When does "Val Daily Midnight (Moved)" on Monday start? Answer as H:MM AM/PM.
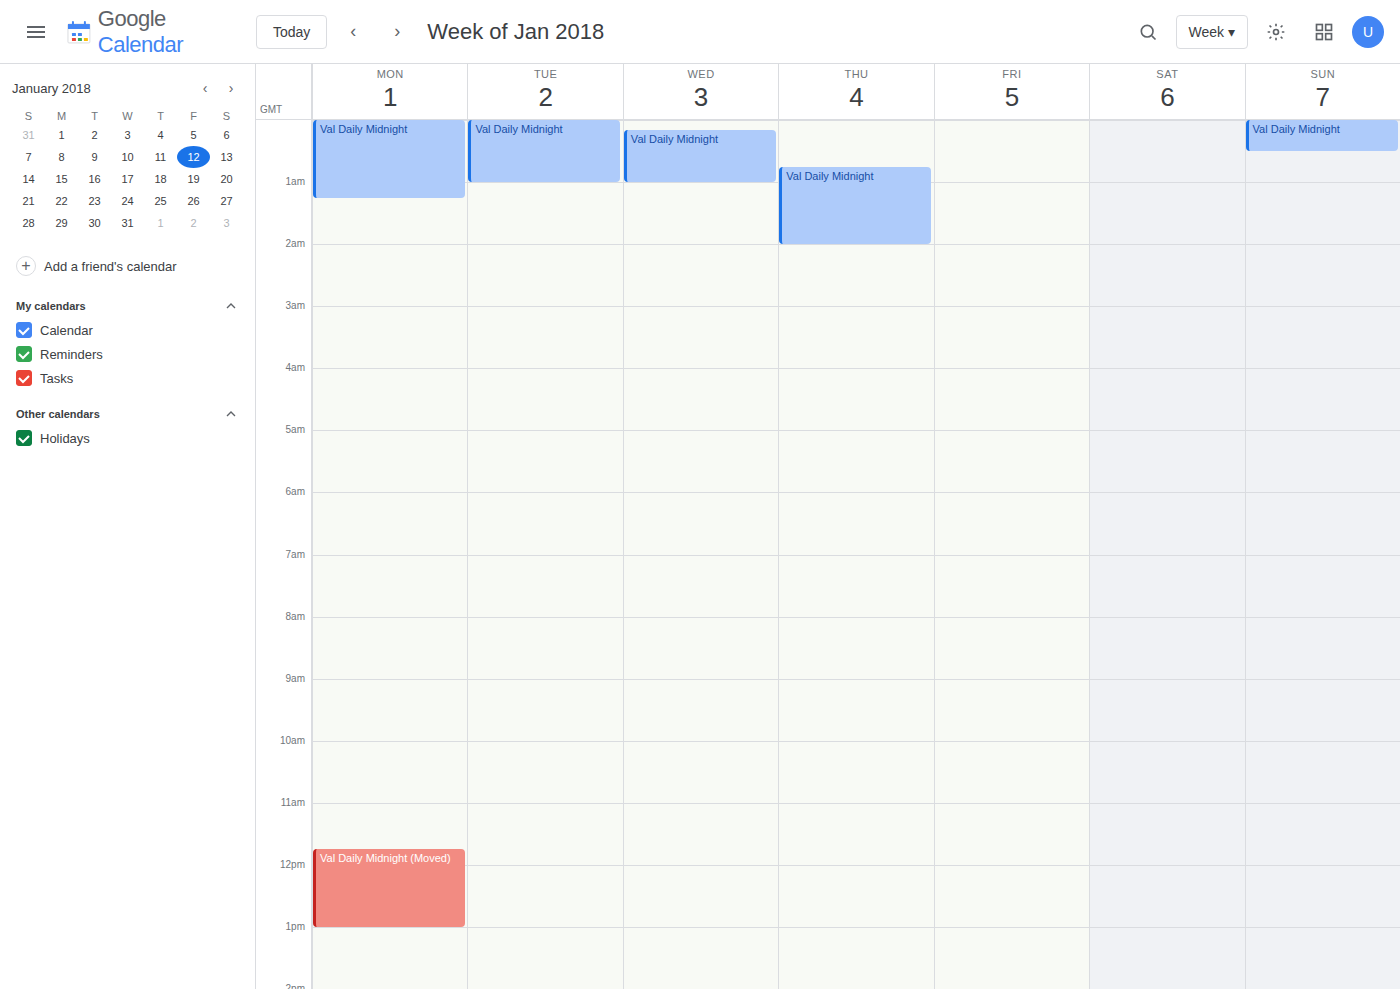
11:45 AM